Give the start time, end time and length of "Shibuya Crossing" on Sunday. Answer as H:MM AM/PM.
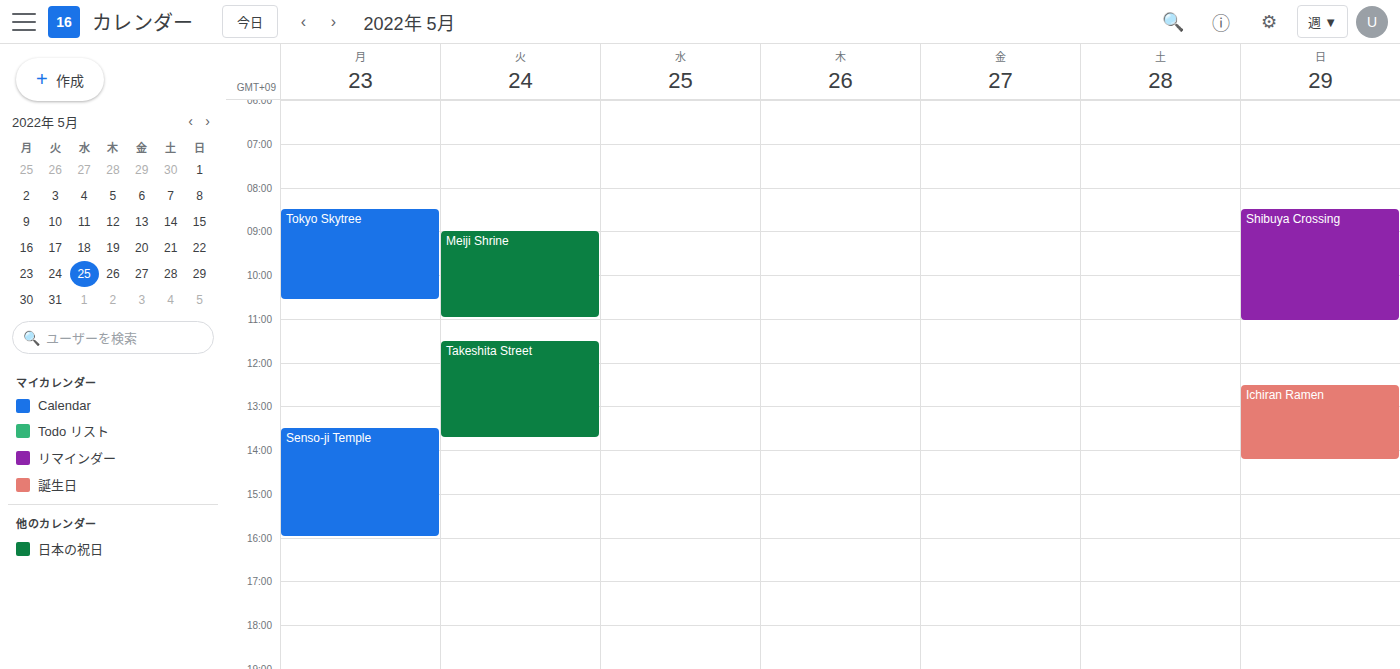
8:30 AM to 11:05 AM, 2 hours 35 minutes